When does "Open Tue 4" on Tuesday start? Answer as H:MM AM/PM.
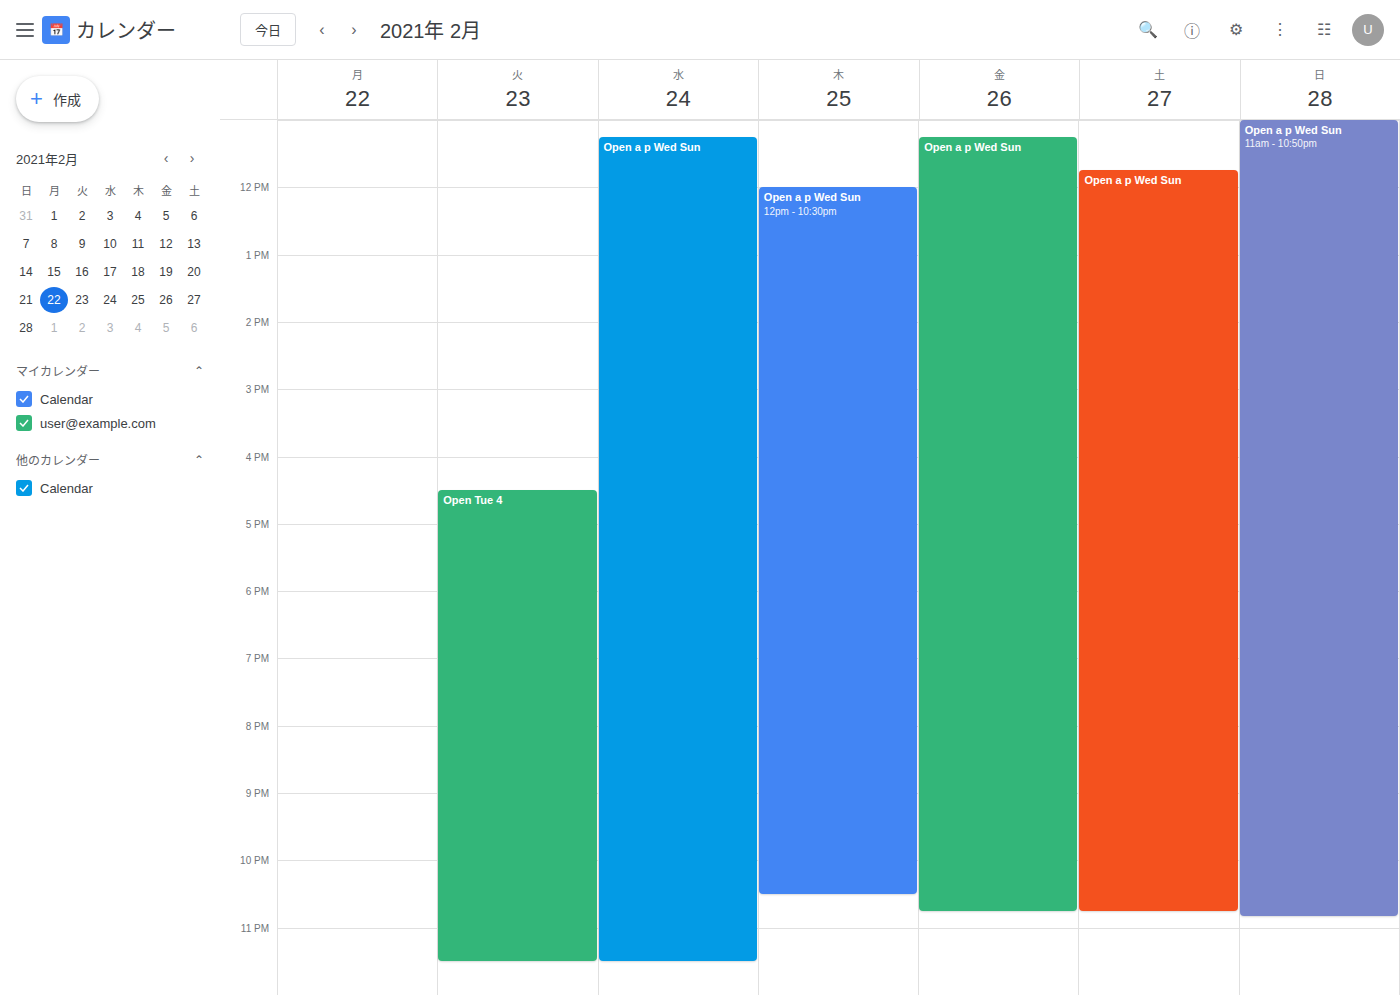
4:30 PM